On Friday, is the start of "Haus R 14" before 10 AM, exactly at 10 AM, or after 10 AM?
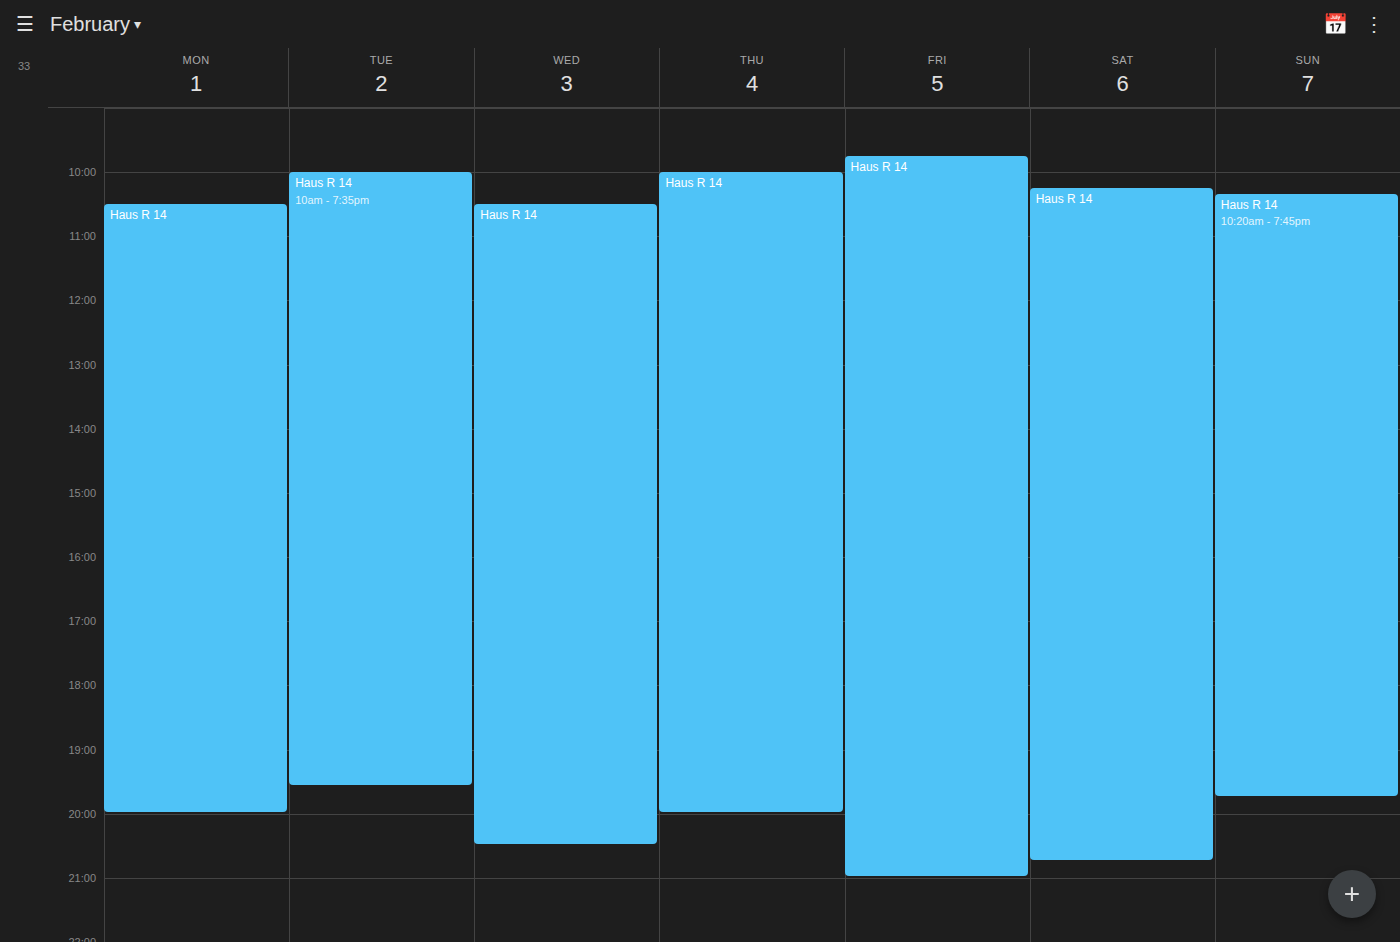
9:45 AM -- before 10 AM, 15 minutes above the 10 AM line.